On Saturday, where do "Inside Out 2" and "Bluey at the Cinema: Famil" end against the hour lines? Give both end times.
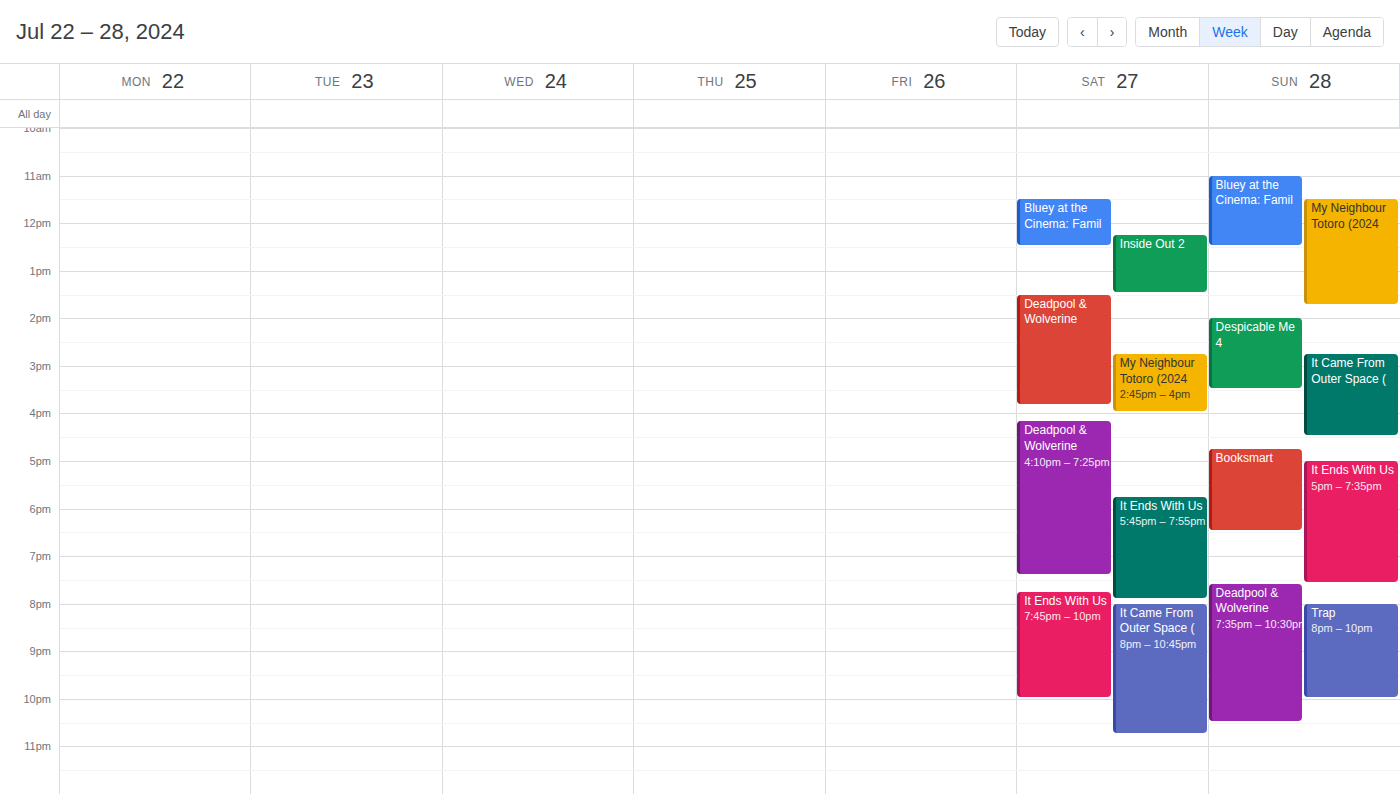
"Inside Out 2": 1:30 PM, halfway between the 1 PM and 2 PM lines. "Bluey at the Cinema: Famil": 12:30 PM, halfway between the 12 PM and 1 PM lines.